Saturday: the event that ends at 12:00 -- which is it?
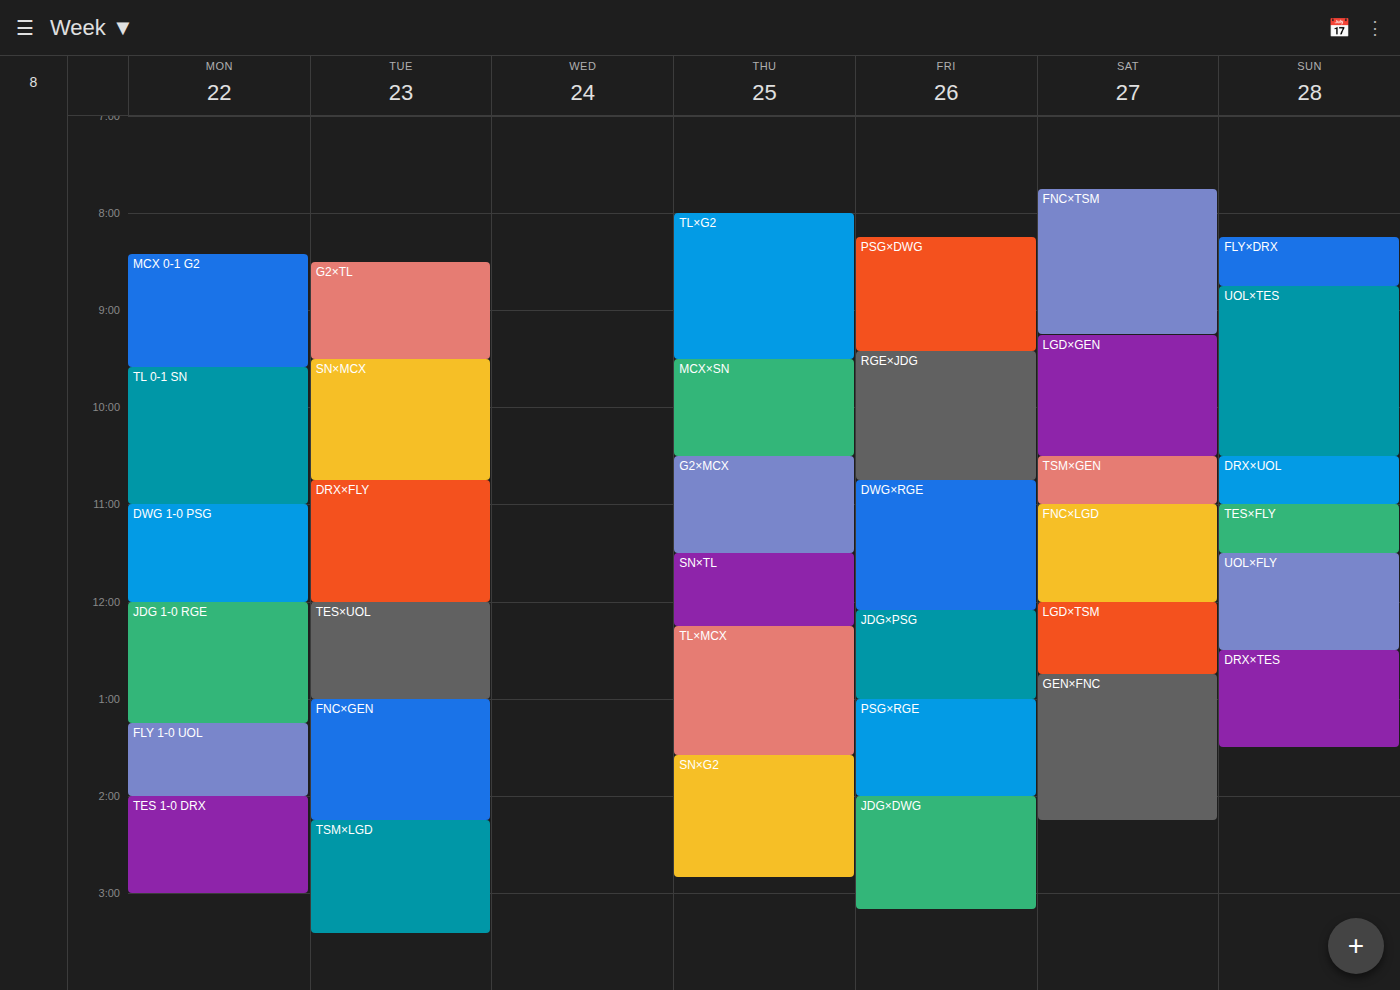
"FNC×LGD"